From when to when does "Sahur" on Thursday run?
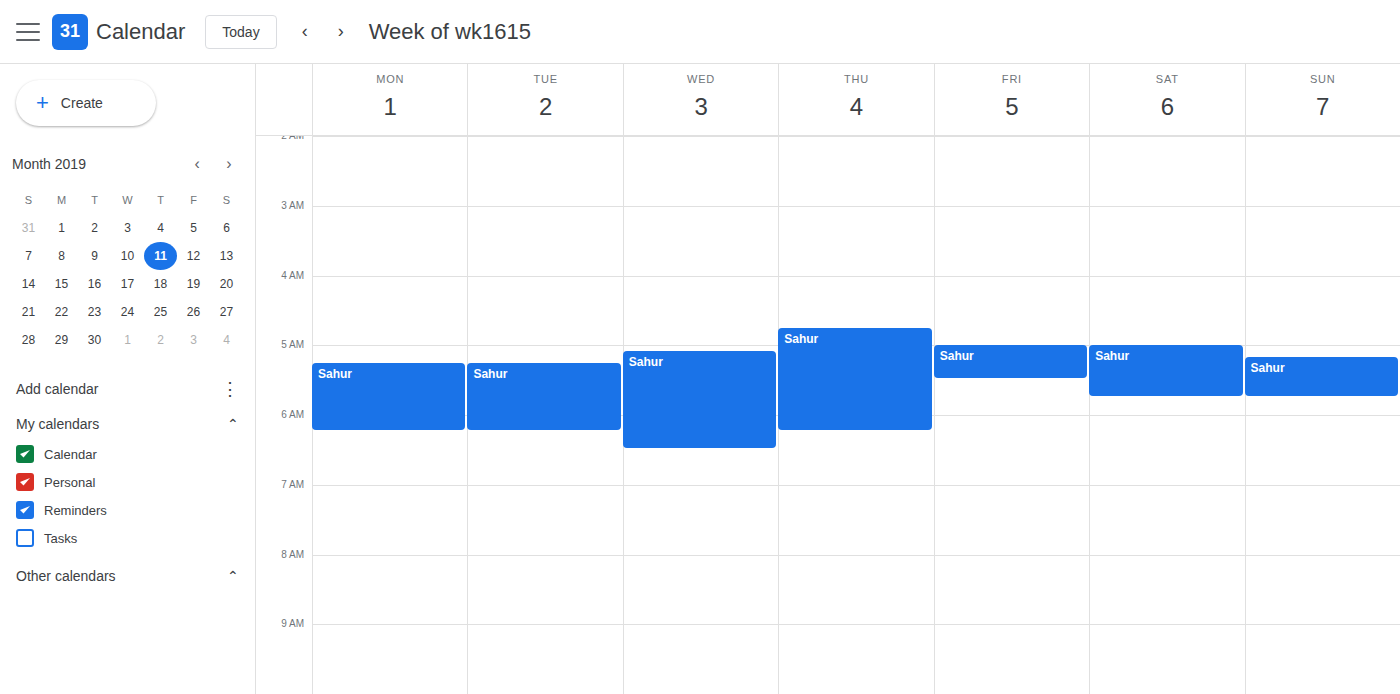
4:45 AM to 6:15 AM